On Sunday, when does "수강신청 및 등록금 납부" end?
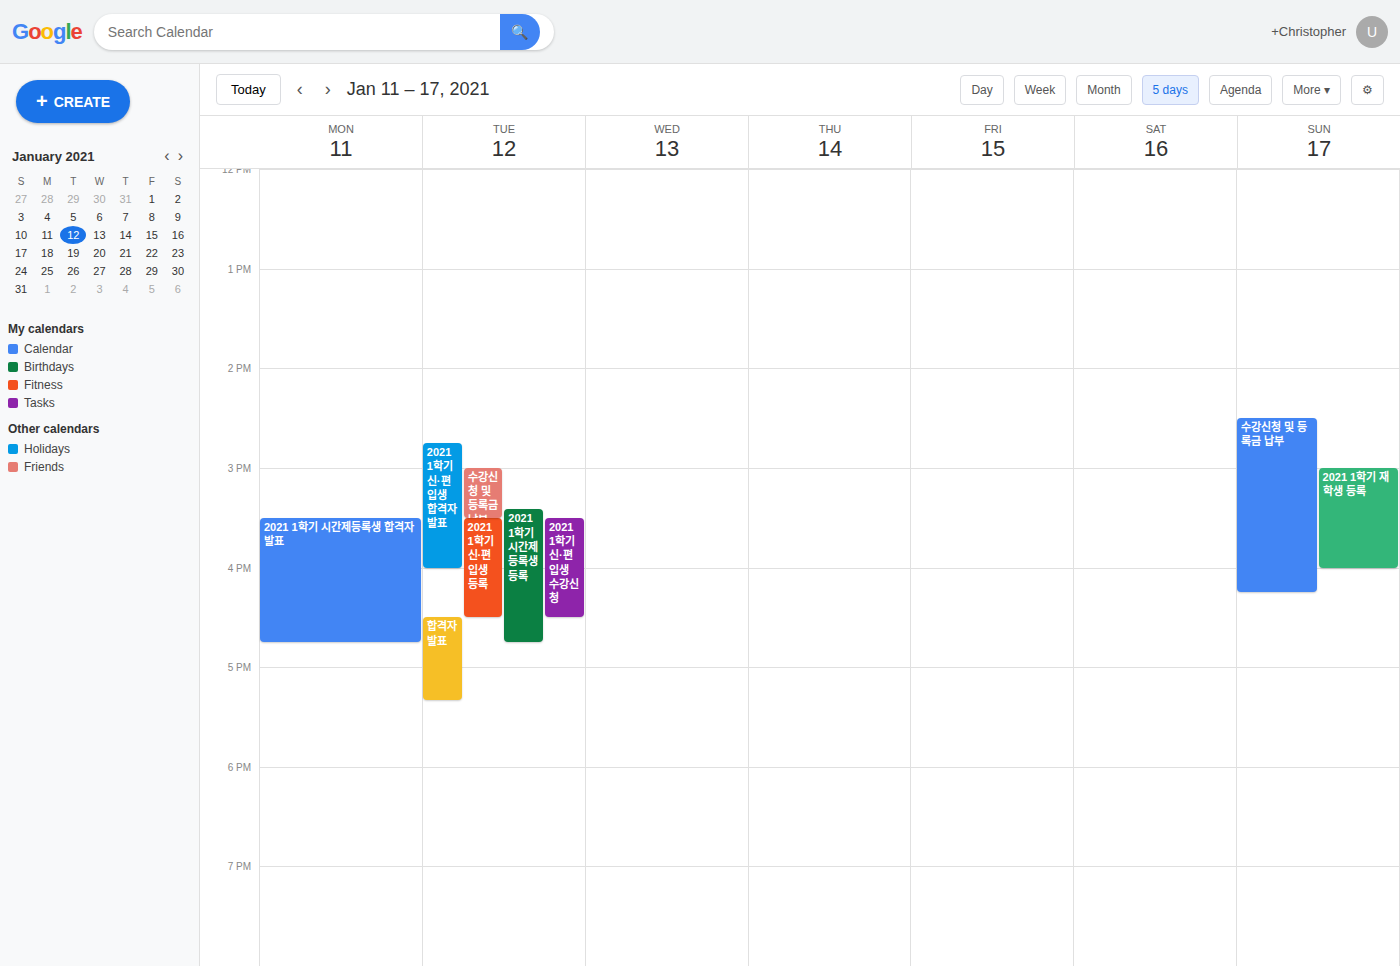
4:15 PM